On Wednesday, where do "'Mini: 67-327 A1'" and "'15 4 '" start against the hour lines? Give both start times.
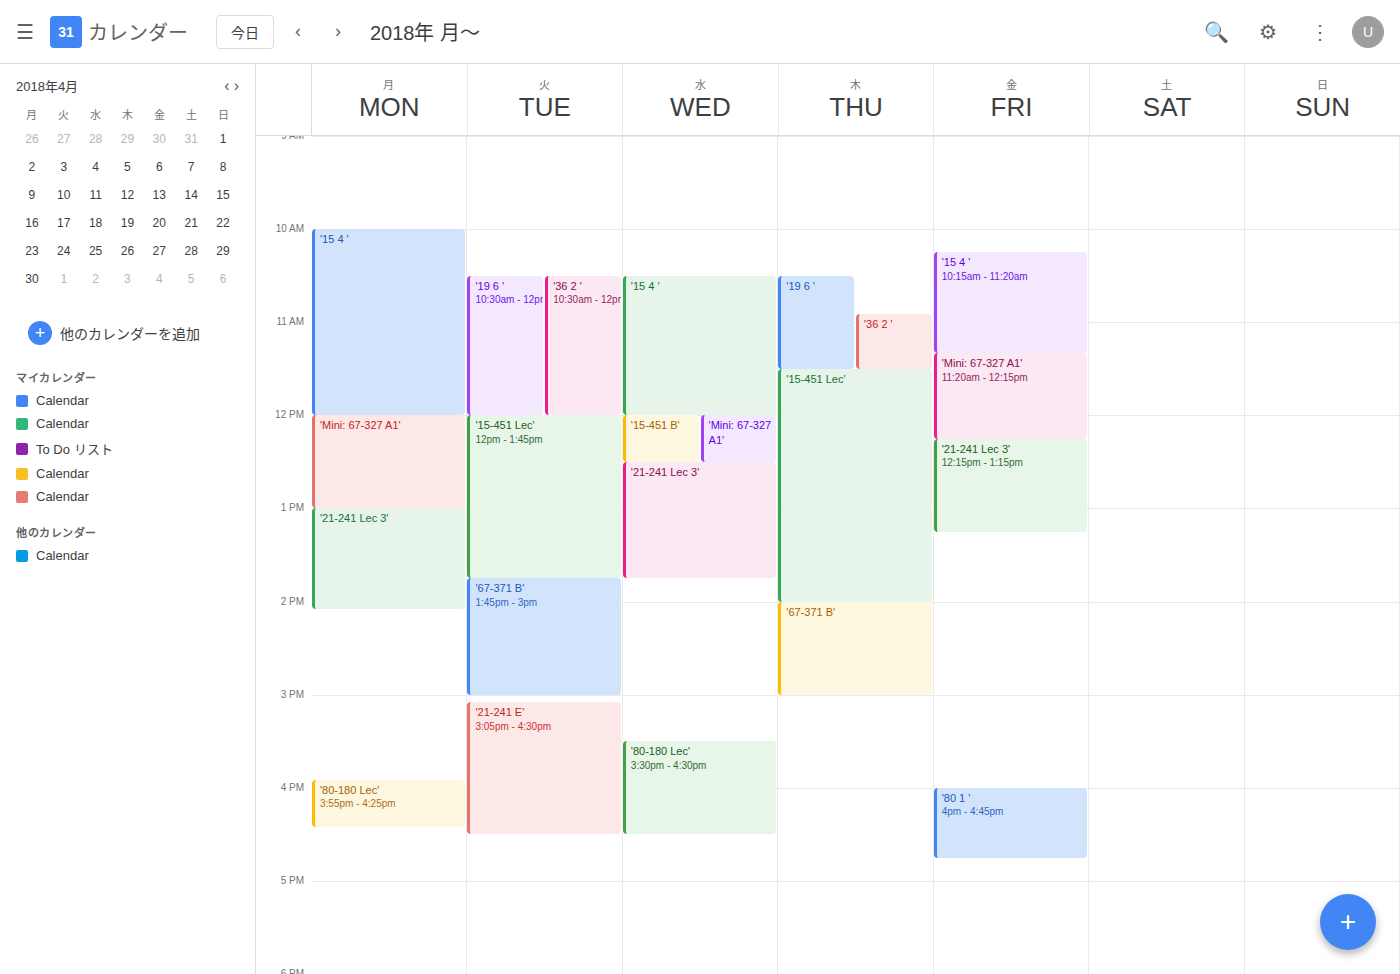
"'Mini: 67-327 A1'": 12:00, exactly on the 12:00 line. "'15 4 '": 10:30, halfway between the 10:00 and 11:00 lines.